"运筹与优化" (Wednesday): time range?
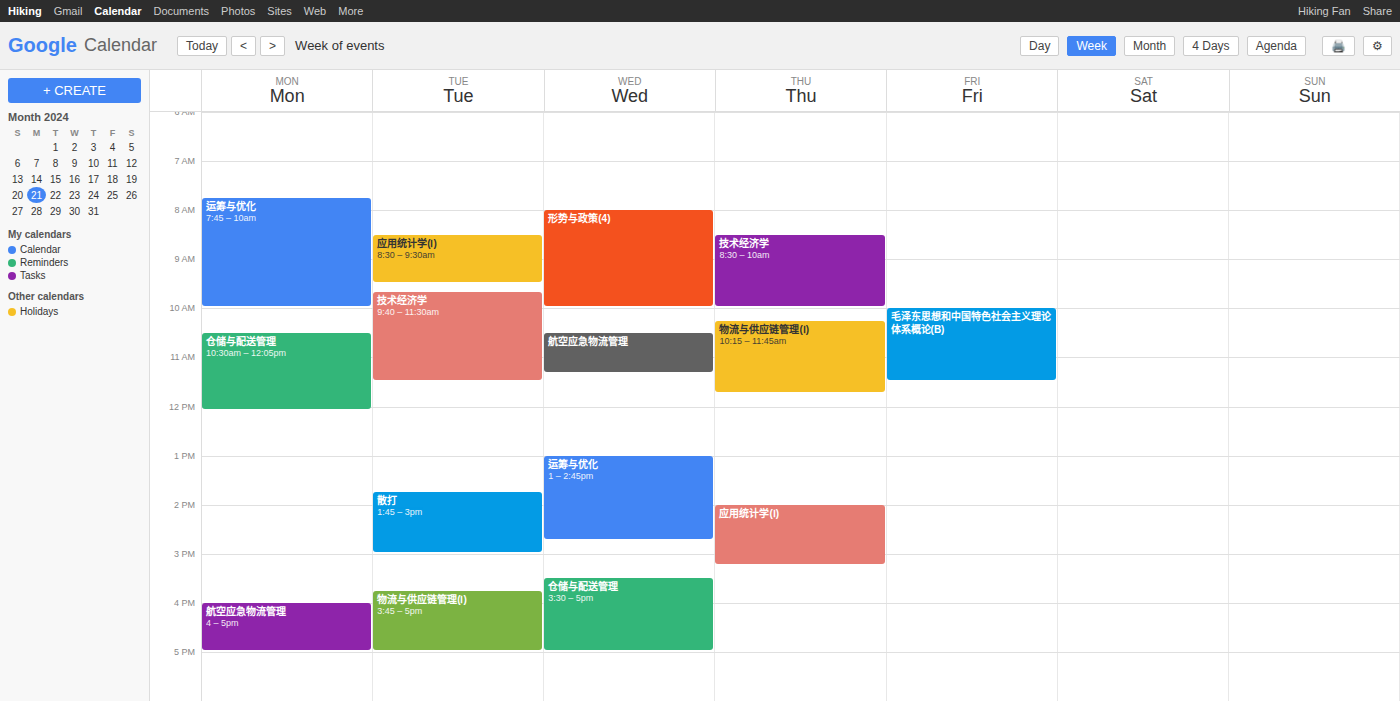
1:00 PM to 2:45 PM